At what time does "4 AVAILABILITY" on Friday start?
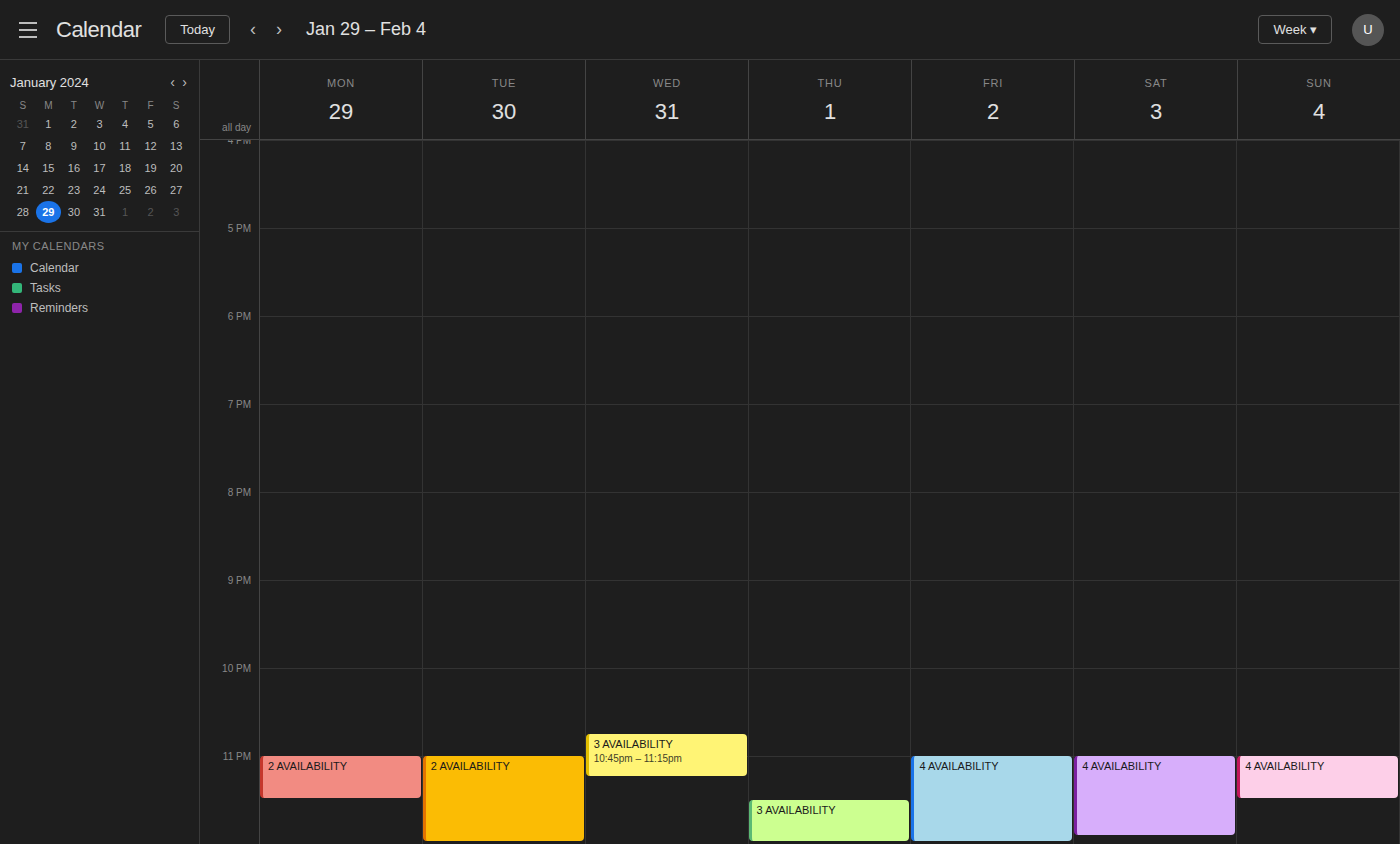
23:00